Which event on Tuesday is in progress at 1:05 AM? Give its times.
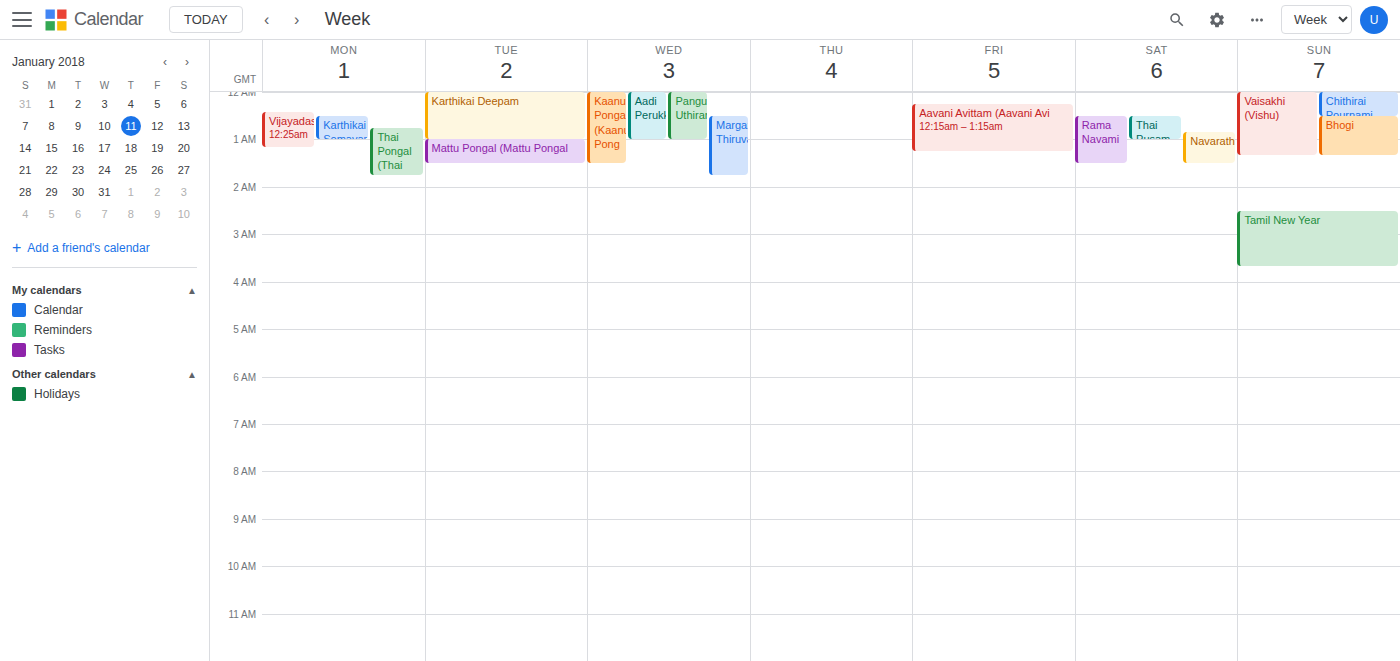
"Mattu Pongal (Mattu Pongal", 1:00 AM to 1:30 AM